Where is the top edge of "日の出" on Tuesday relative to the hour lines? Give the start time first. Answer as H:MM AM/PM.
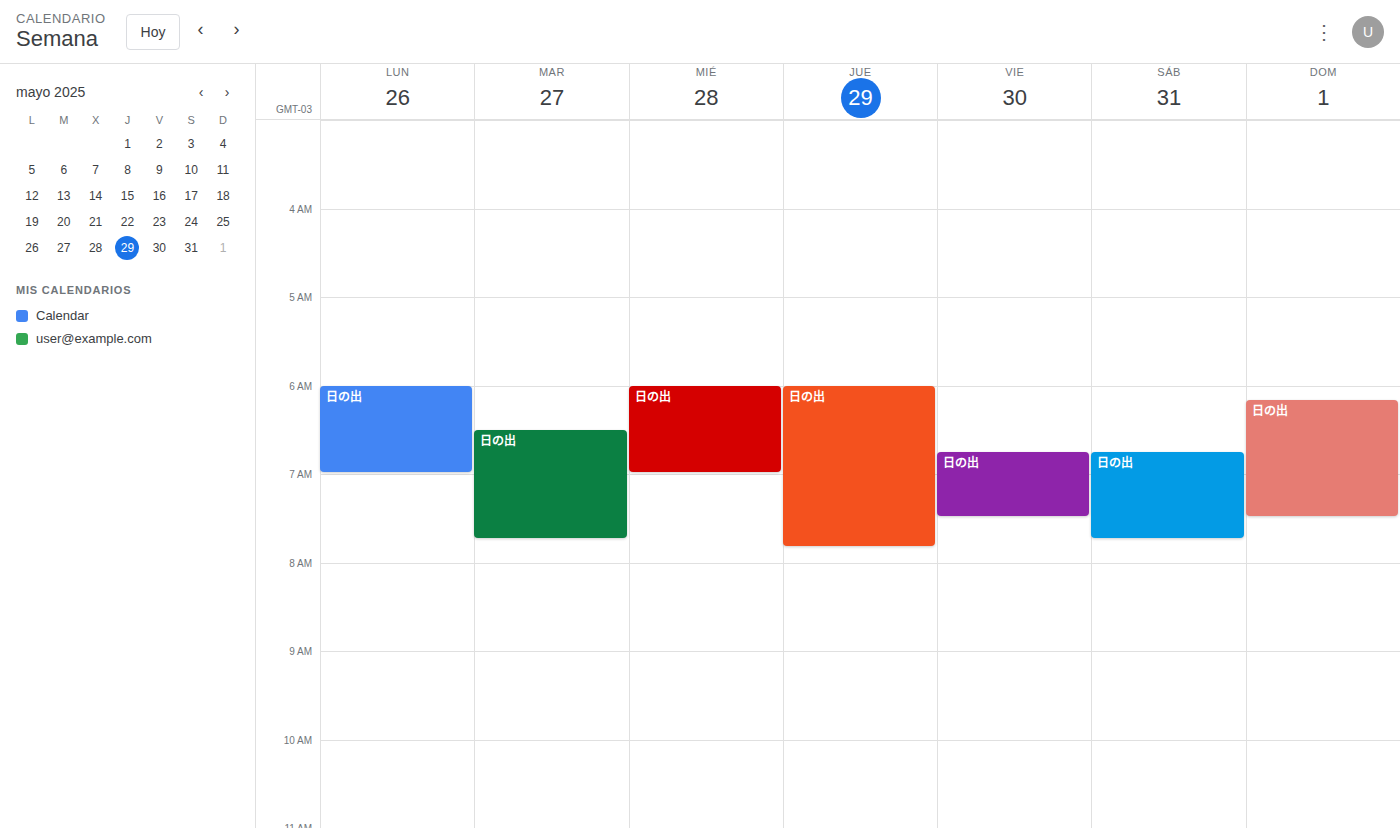
6:30 AM -- halfway between the 6 AM and 7 AM lines.